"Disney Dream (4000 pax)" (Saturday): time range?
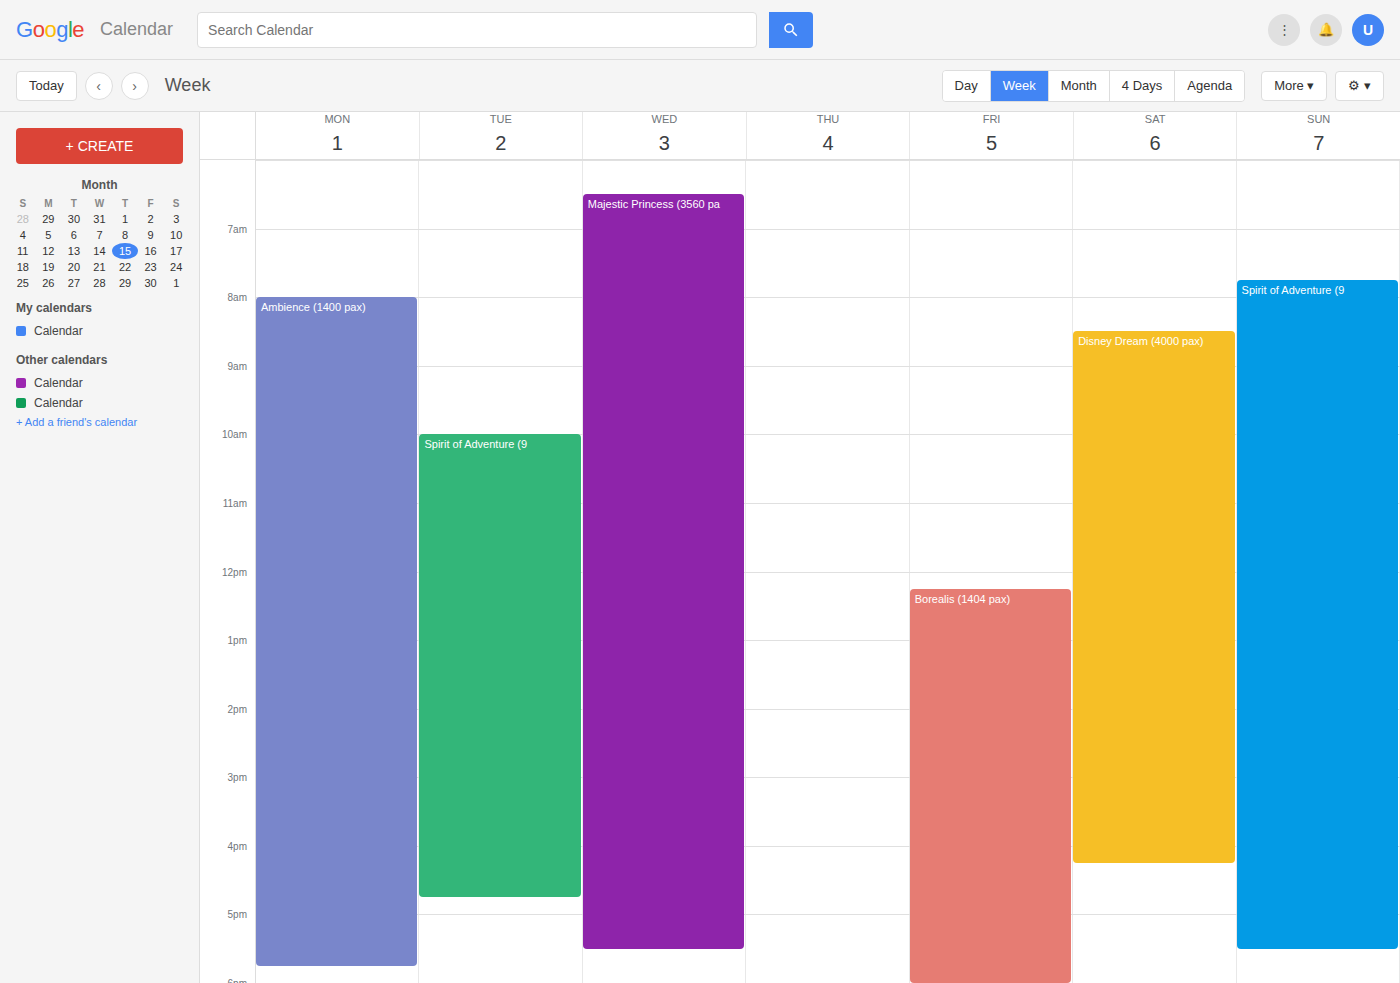
8:30 AM to 4:15 PM